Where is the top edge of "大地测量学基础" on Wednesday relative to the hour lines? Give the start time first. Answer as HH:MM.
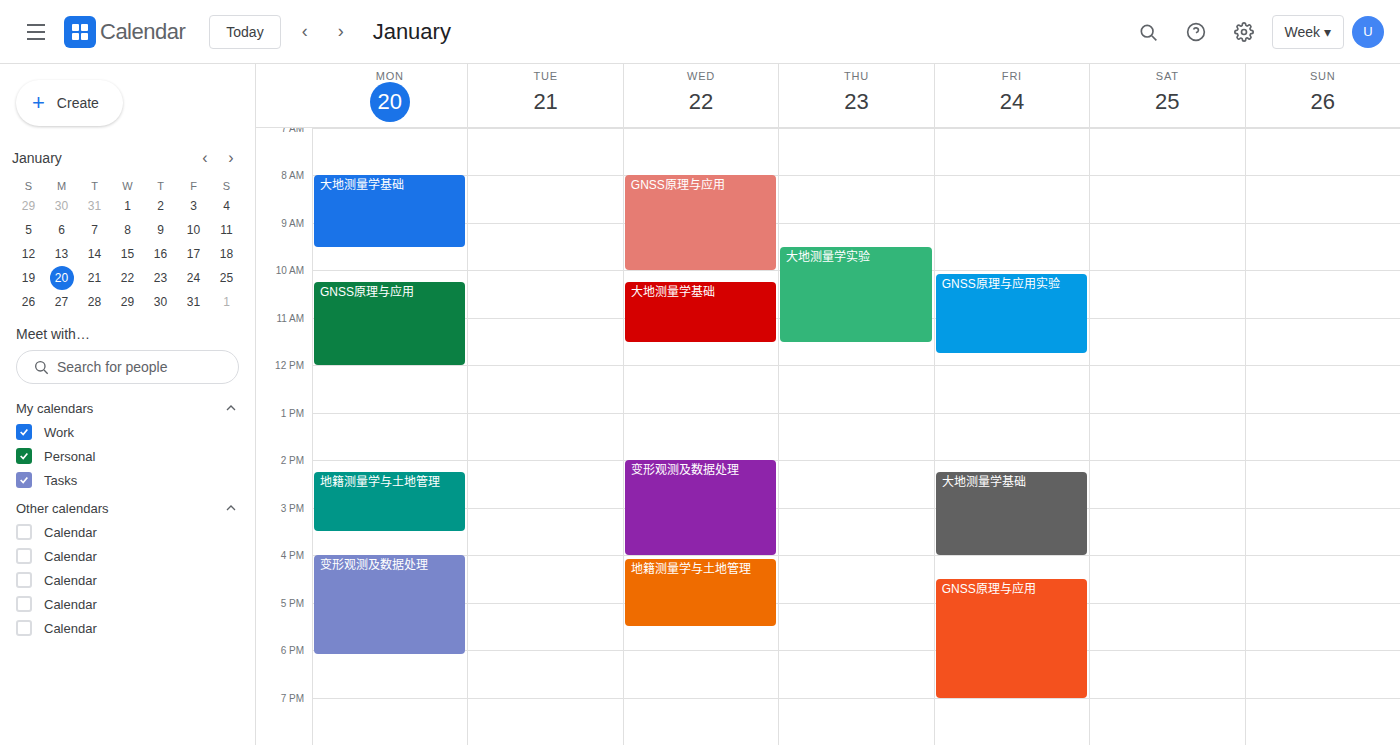
10:15 -- neither: a quarter of the way from the 10:00 line to the 11:00 line.